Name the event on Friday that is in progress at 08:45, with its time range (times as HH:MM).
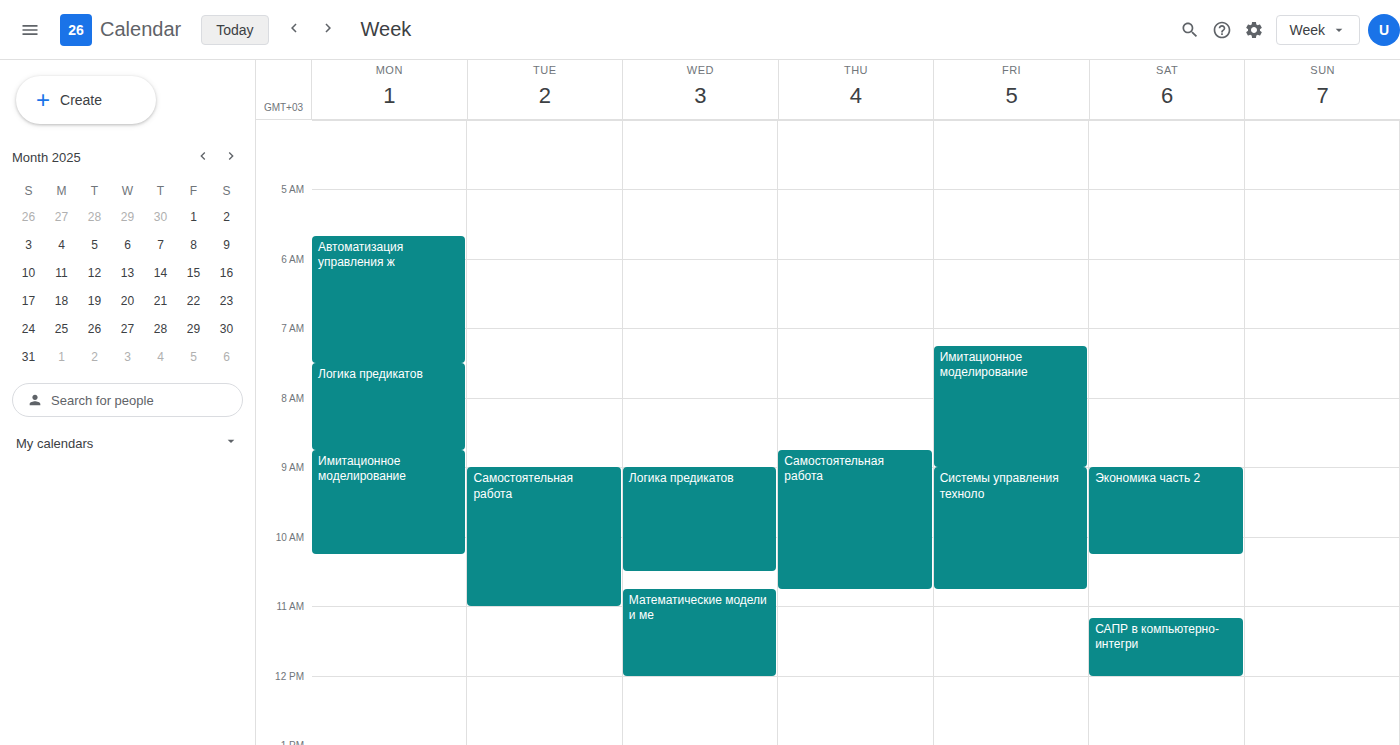
"Имитационное моделирование", 07:15 to 09:00